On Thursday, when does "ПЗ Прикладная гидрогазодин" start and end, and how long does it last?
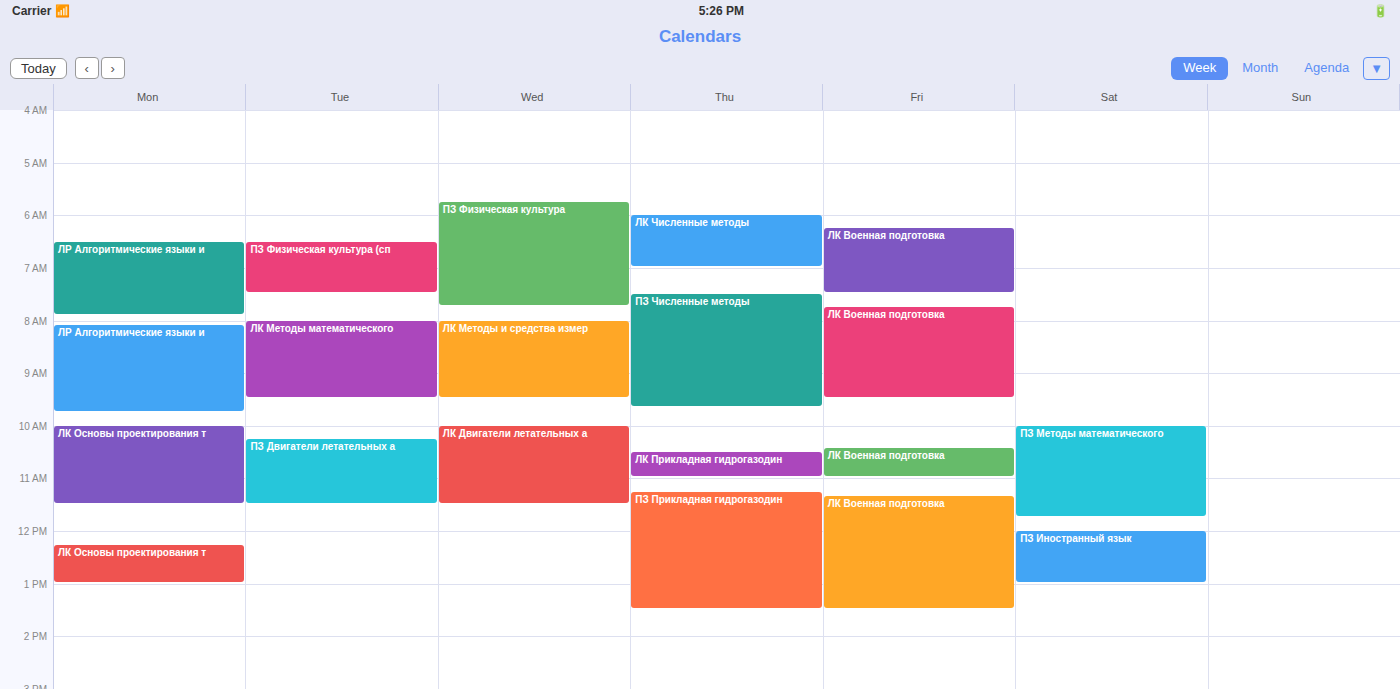
11:15 AM to 1:30 PM, 2 hours 15 minutes